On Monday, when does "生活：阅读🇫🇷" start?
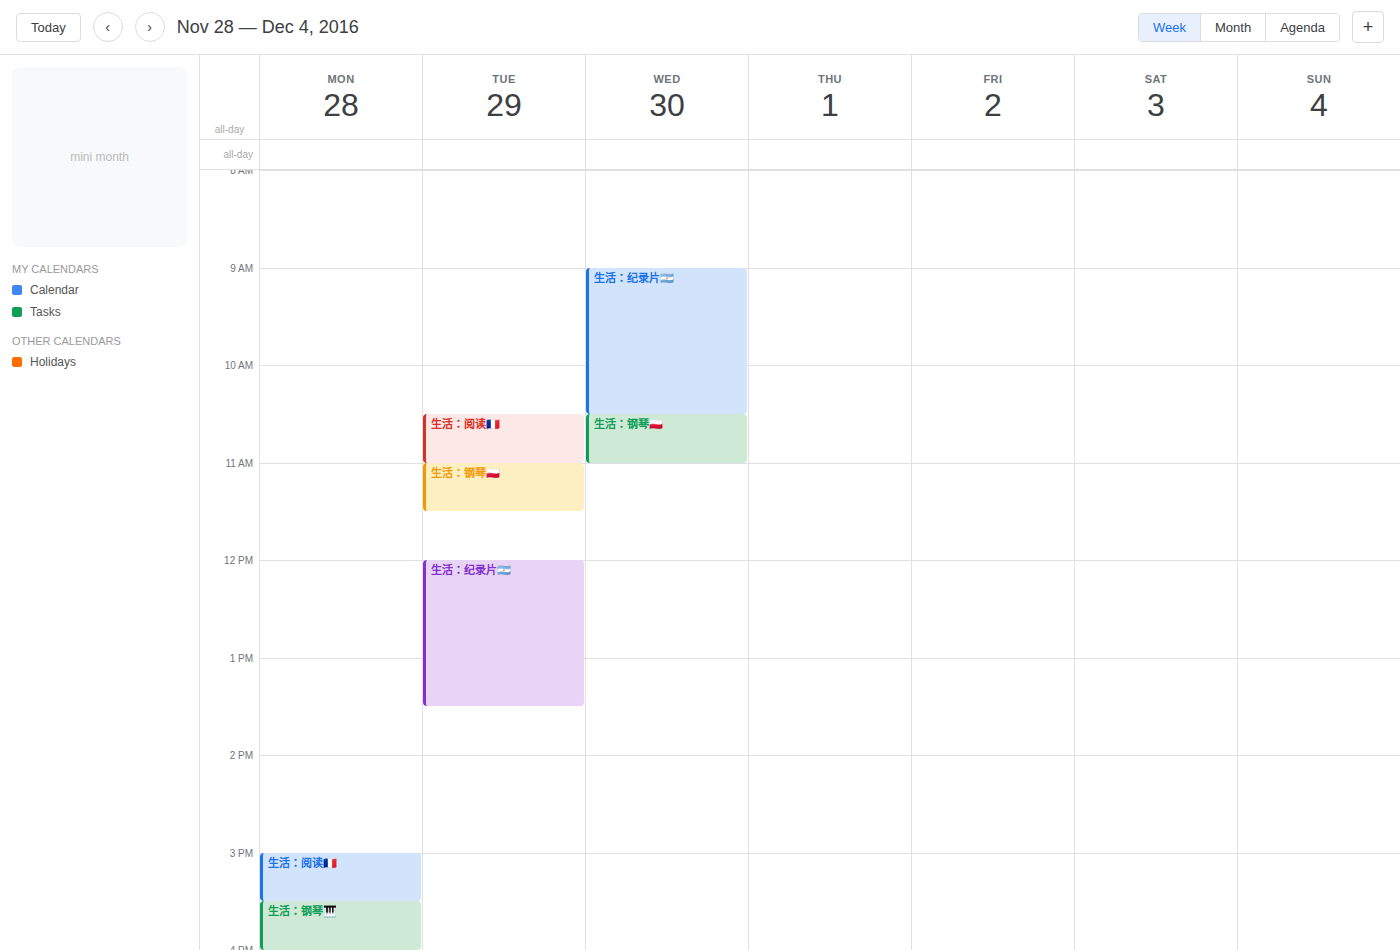
3:00 PM